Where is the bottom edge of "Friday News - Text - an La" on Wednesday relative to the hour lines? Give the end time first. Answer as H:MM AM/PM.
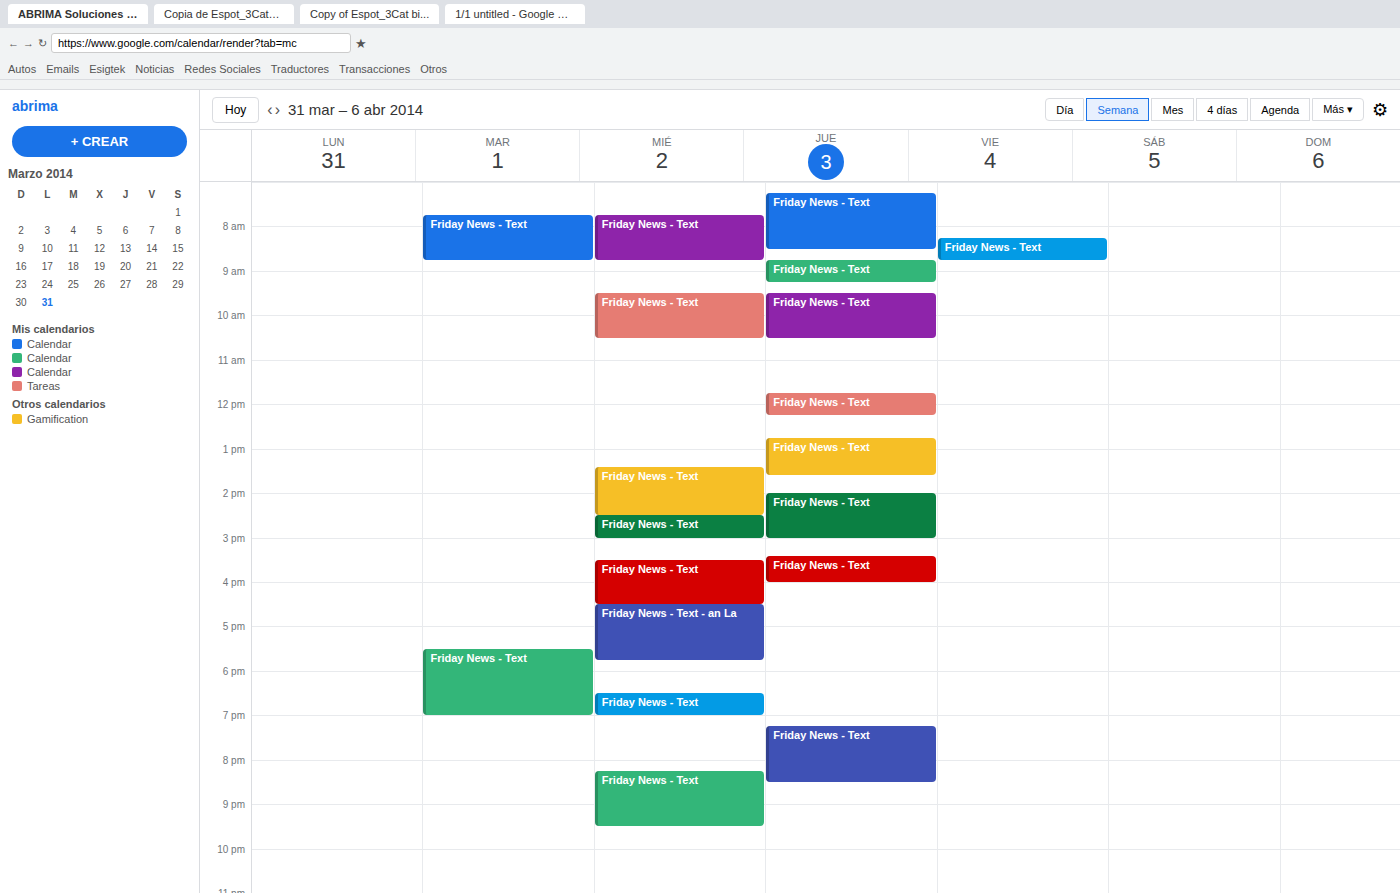
5:45 PM -- neither: three quarters of the way from the 5 PM line to the 6 PM line.